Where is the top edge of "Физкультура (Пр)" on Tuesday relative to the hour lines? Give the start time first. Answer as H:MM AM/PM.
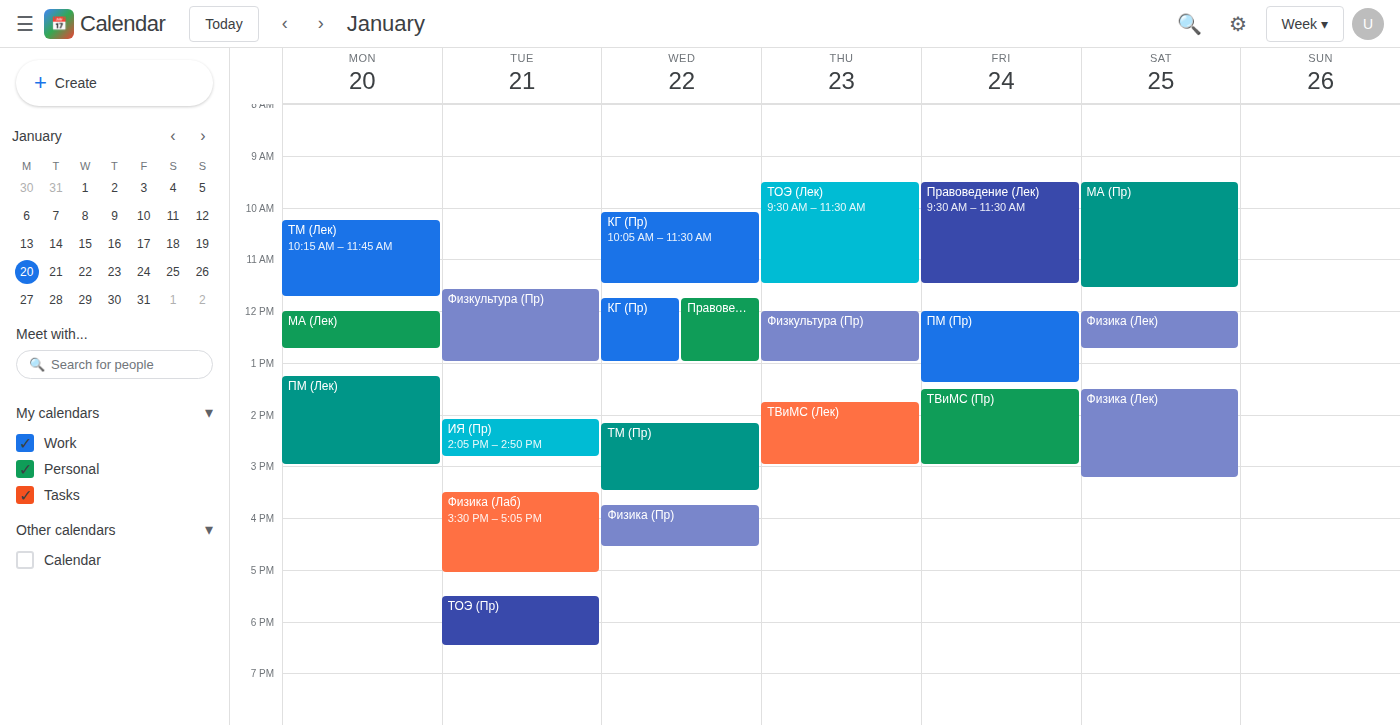
11:35 AM -- neither: 35 minutes below the 11 AM line and 25 minutes above the 12 PM line.